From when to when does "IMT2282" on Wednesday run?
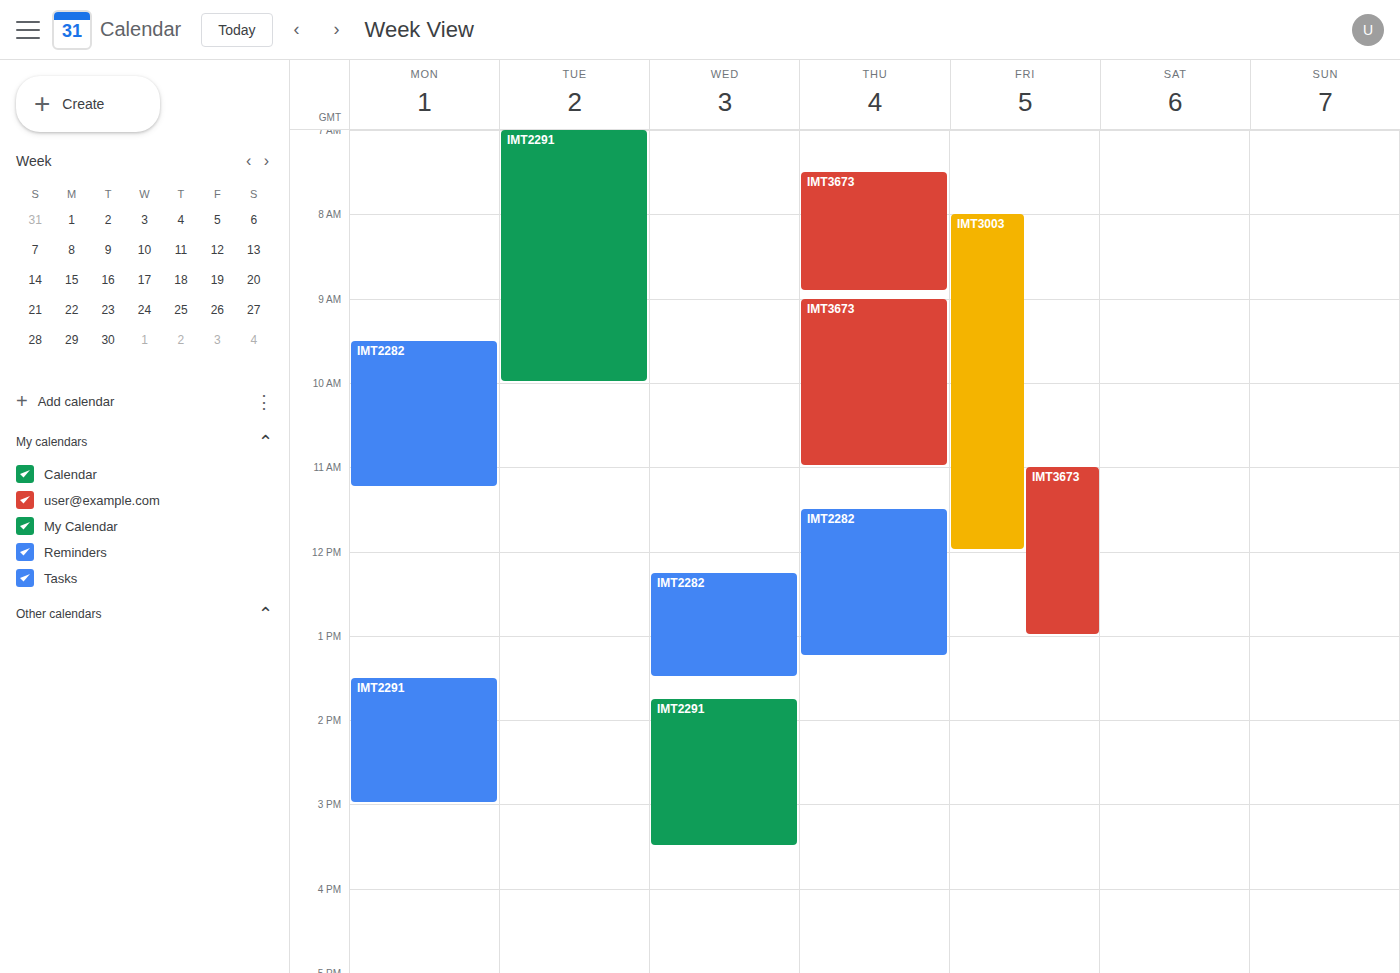
12:15 PM to 1:30 PM